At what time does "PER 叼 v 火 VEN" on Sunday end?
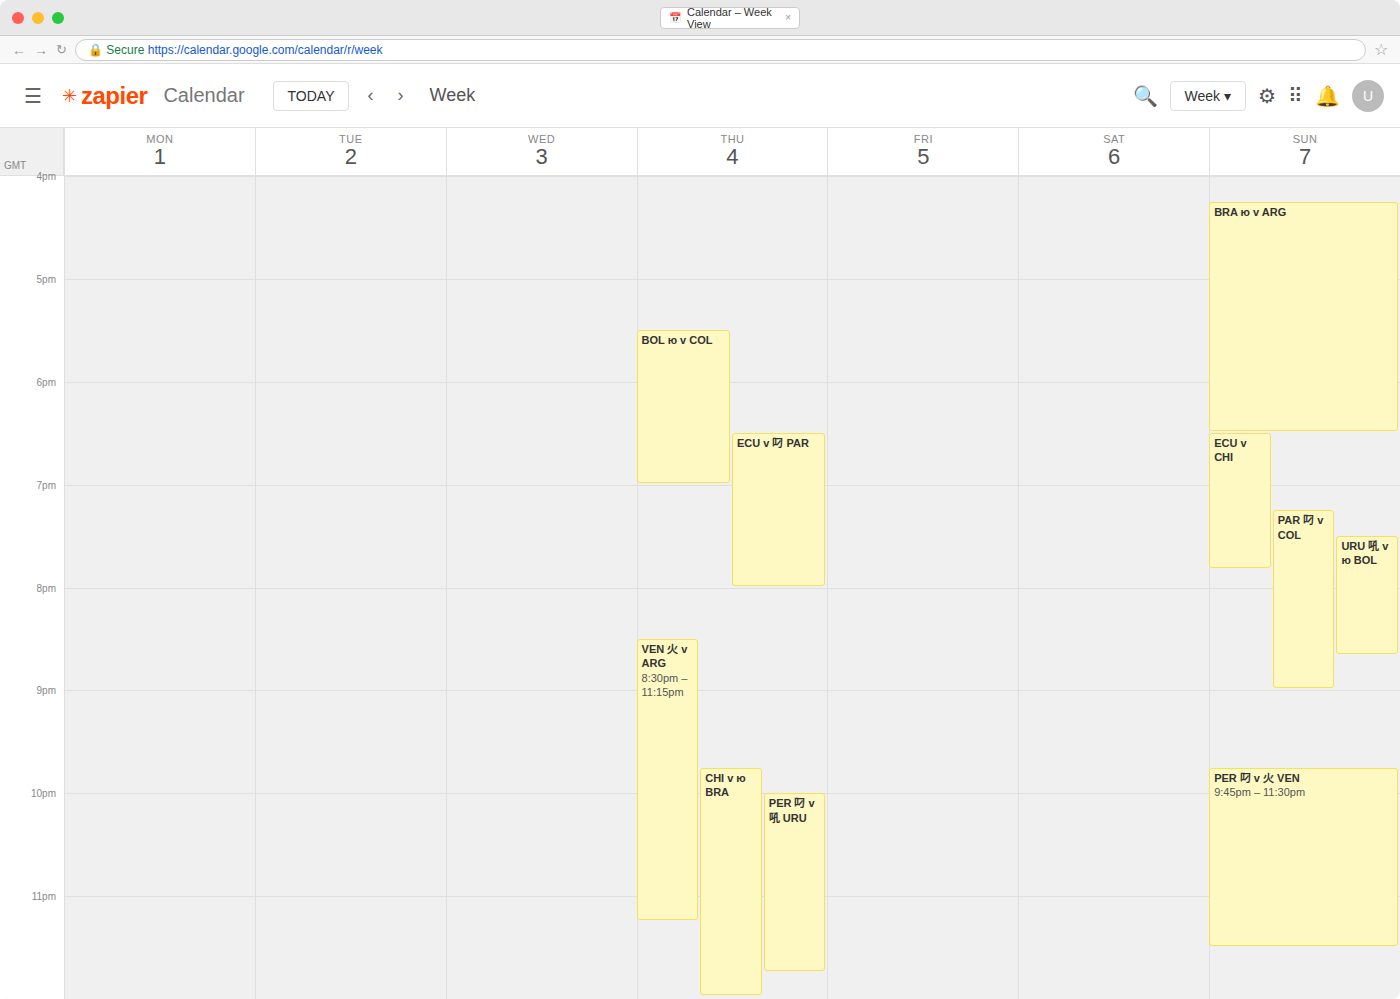
11:30 PM